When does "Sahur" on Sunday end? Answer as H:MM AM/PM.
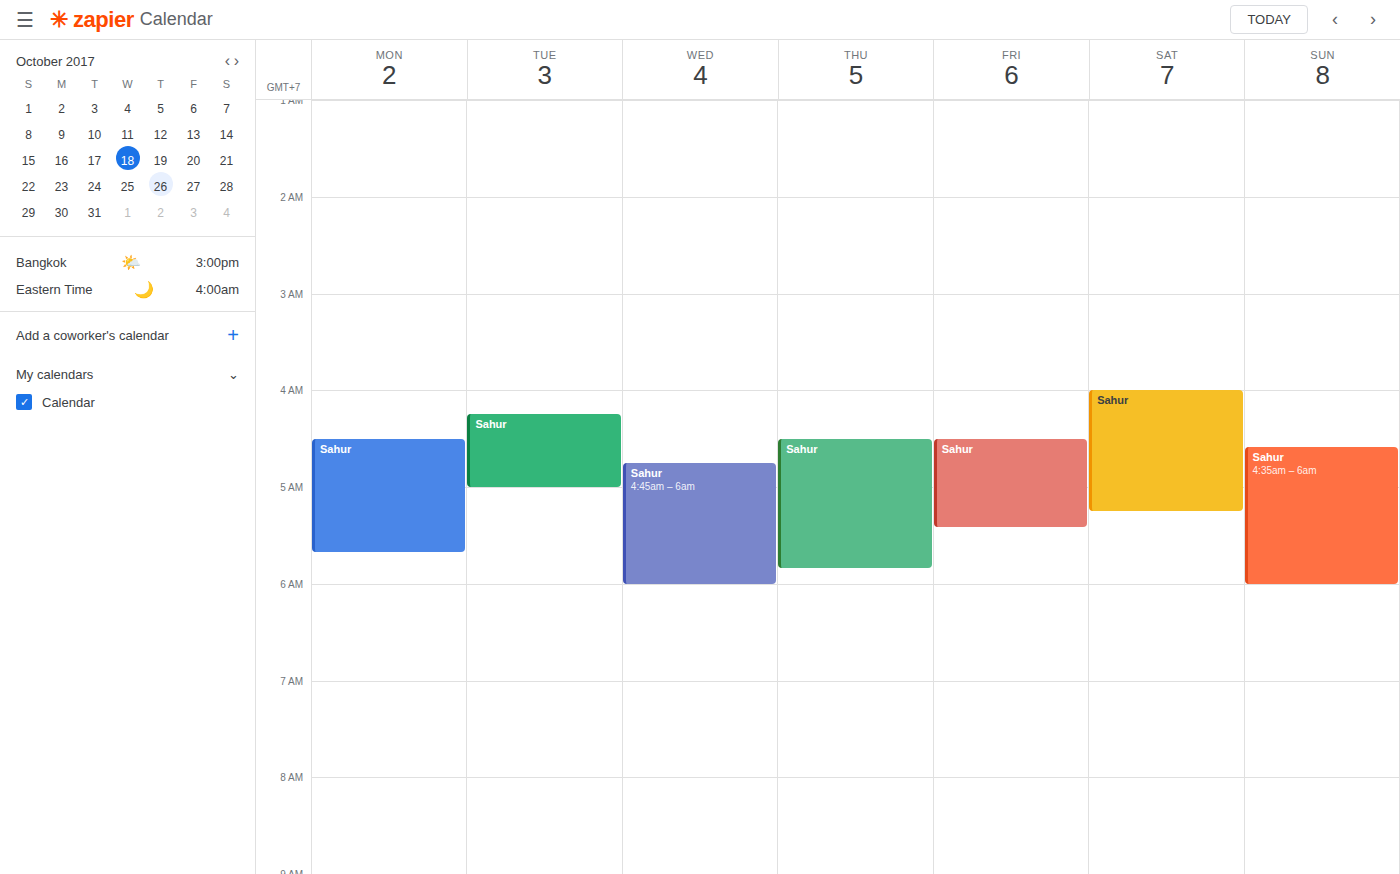
6:00 AM